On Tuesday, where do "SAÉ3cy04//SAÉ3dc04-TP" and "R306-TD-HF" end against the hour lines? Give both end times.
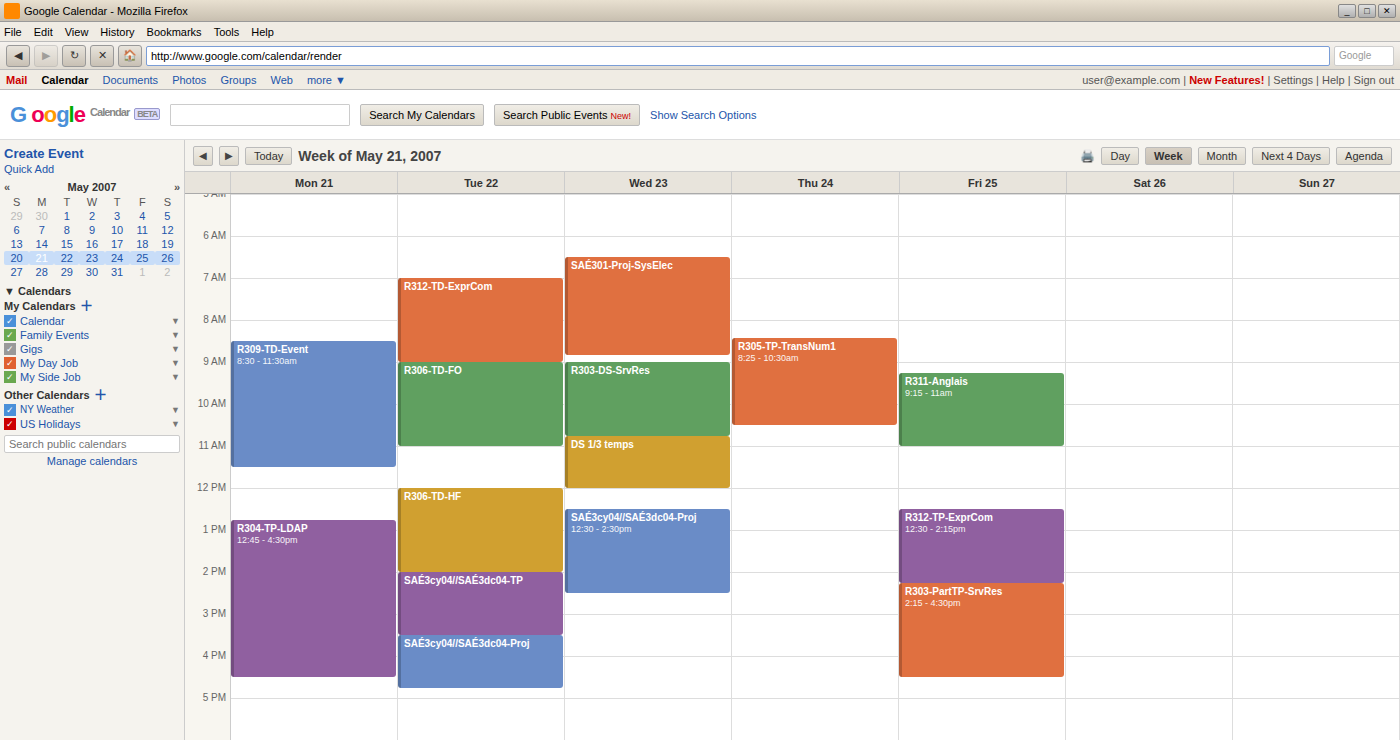
"SAÉ3cy04//SAÉ3dc04-TP": 3:30 PM, halfway between the 3 PM and 4 PM lines. "R306-TD-HF": 2:00 PM, exactly on the 2 PM line.